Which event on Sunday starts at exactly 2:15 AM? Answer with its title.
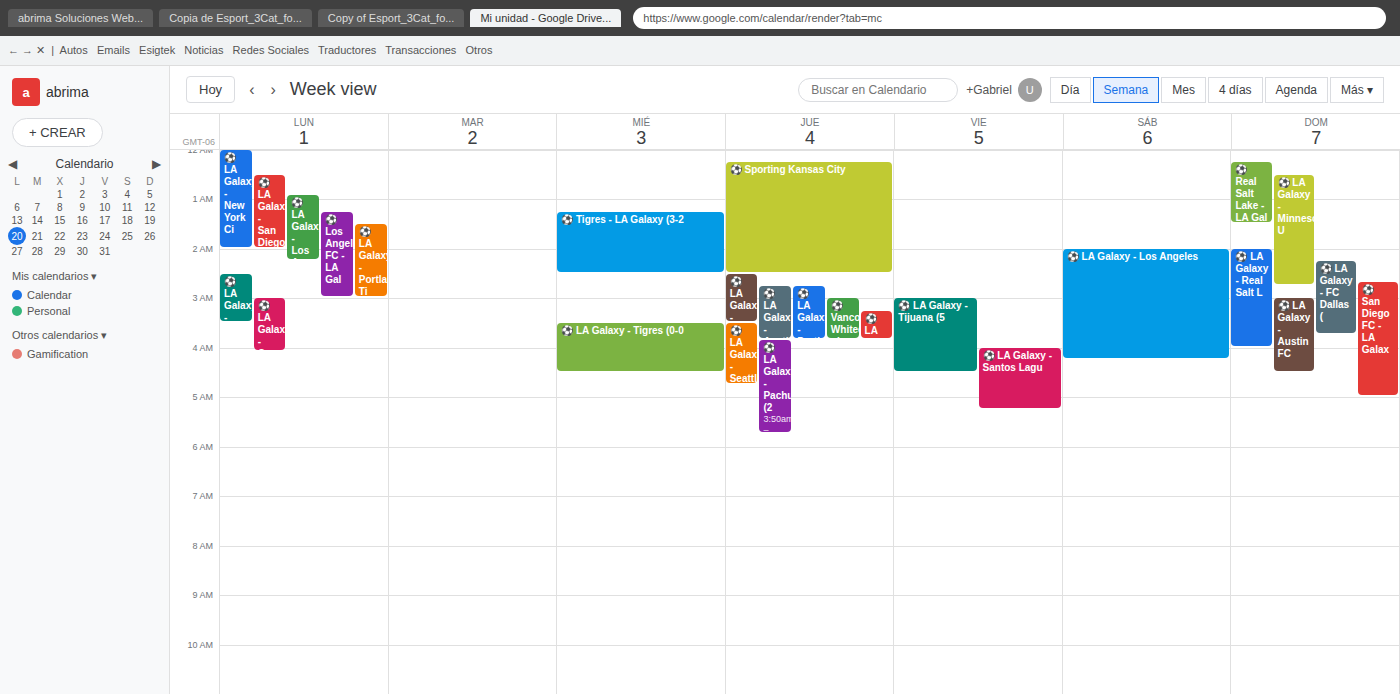
"⚽️ LA Galaxy - FC Dallas ("